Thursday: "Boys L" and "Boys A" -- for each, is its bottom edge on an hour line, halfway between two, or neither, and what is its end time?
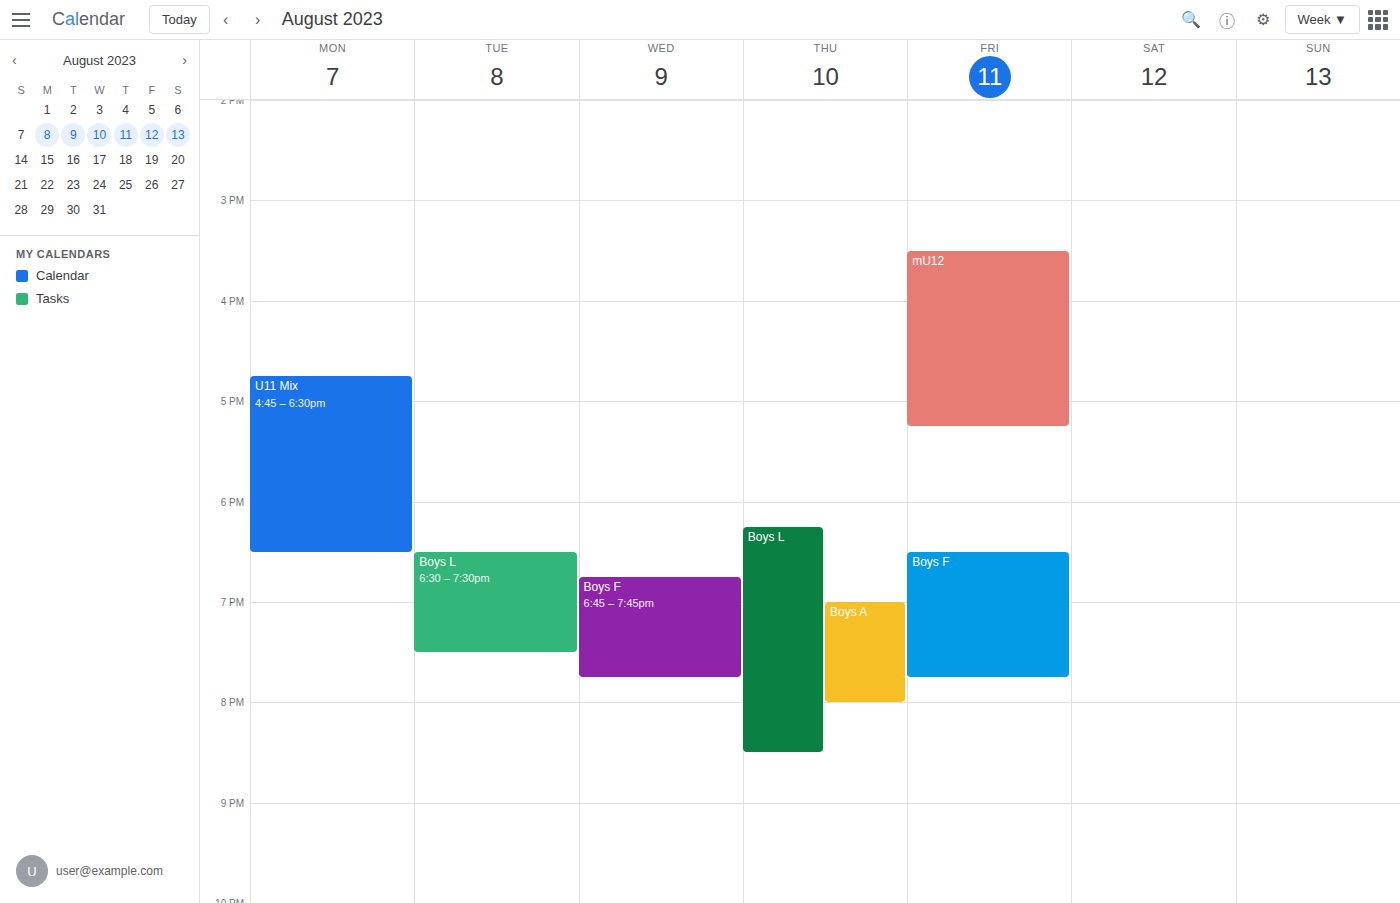
"Boys L": 8:30 PM, halfway between the 8 PM and 9 PM lines. "Boys A": 8:00 PM, exactly on the 8 PM line.